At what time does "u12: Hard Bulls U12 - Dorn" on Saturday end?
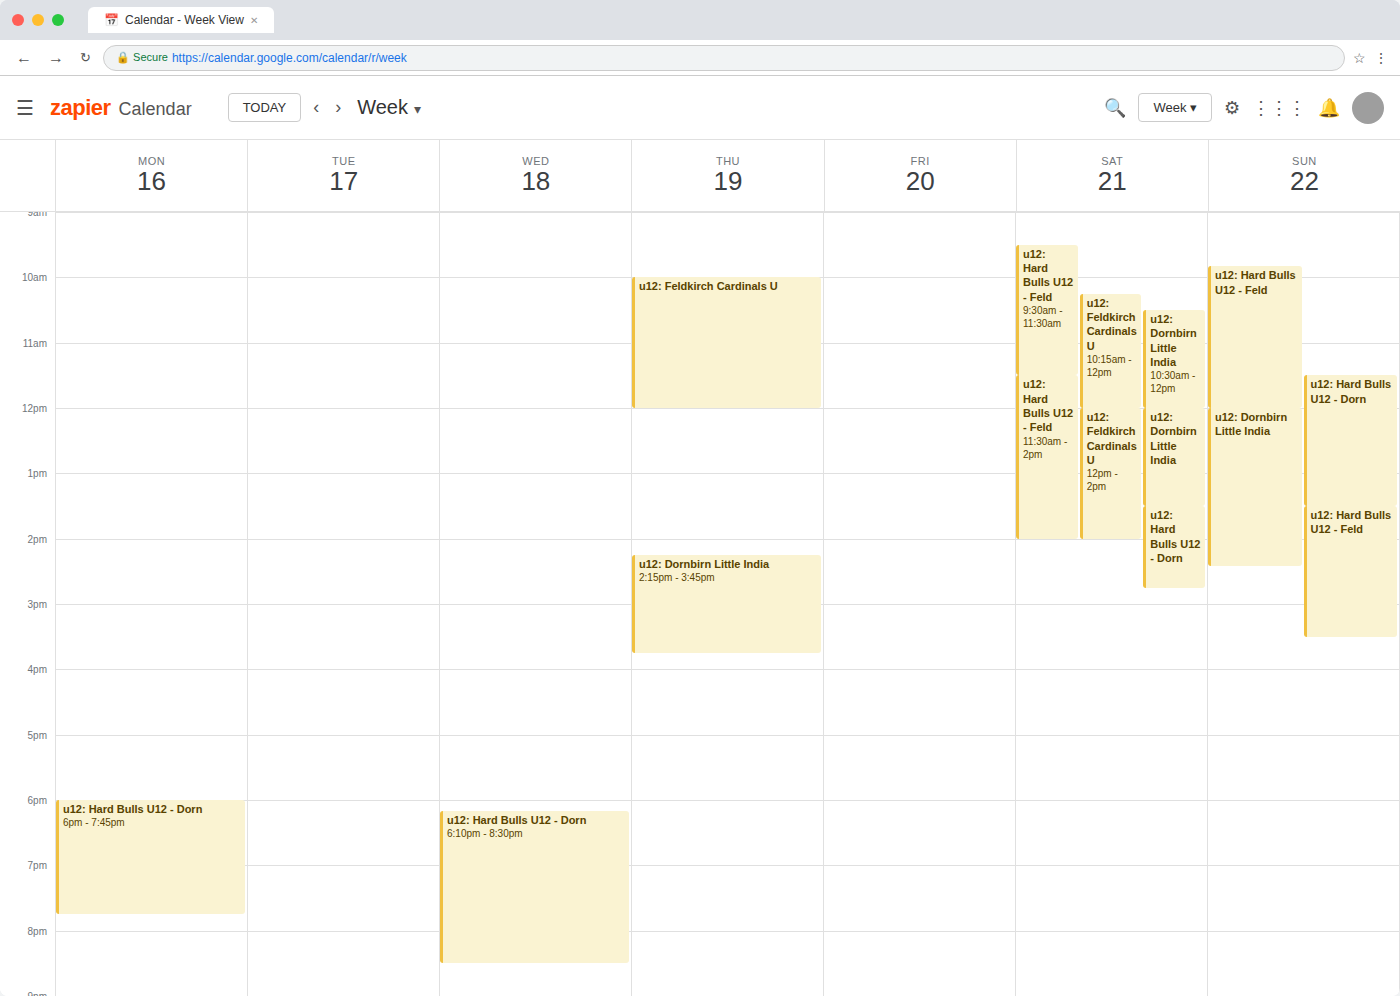
2:45 PM